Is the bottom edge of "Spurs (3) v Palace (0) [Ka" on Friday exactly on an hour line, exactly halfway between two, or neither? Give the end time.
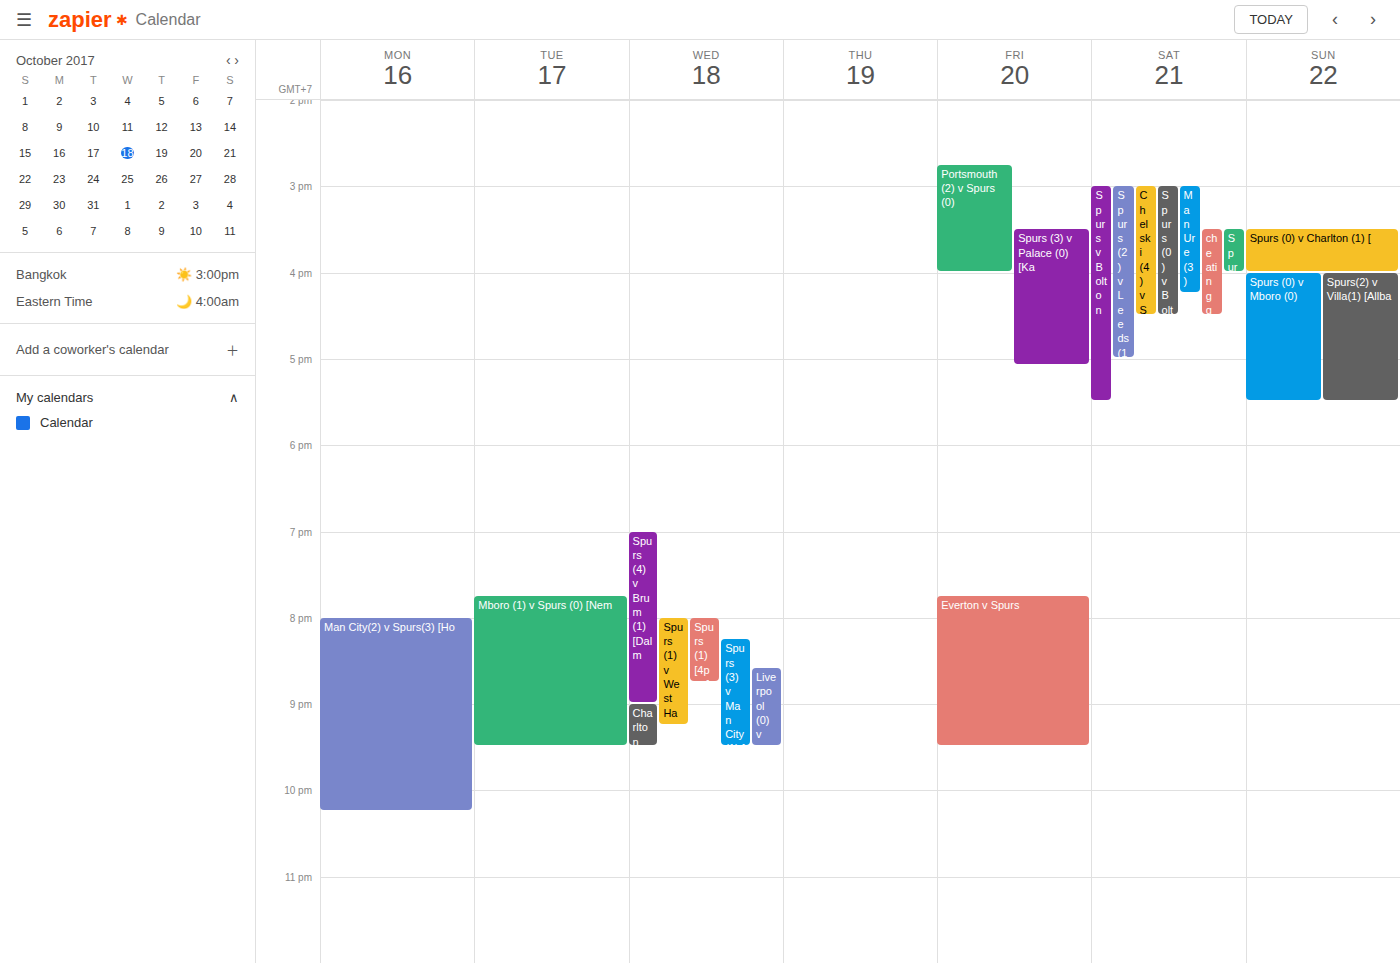
5:05 PM -- neither: 5 minutes below the 5 PM line and 55 minutes above the 6 PM line.